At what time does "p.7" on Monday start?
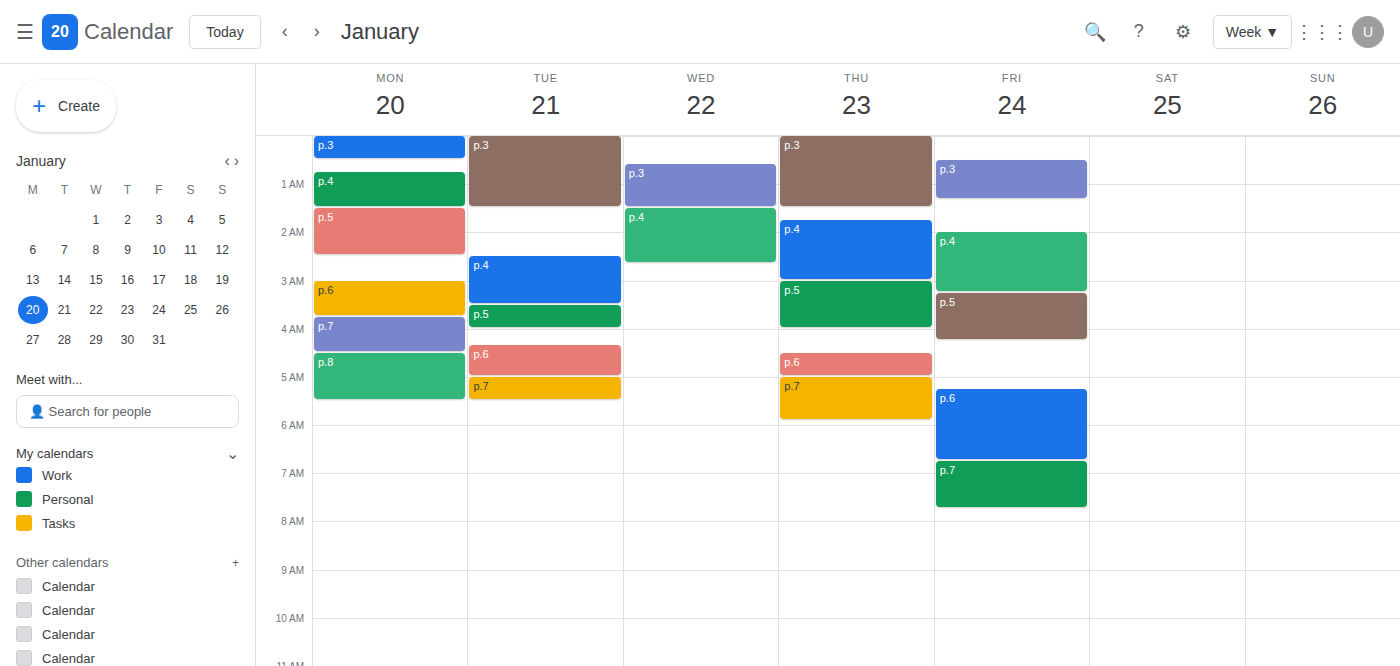
03:45